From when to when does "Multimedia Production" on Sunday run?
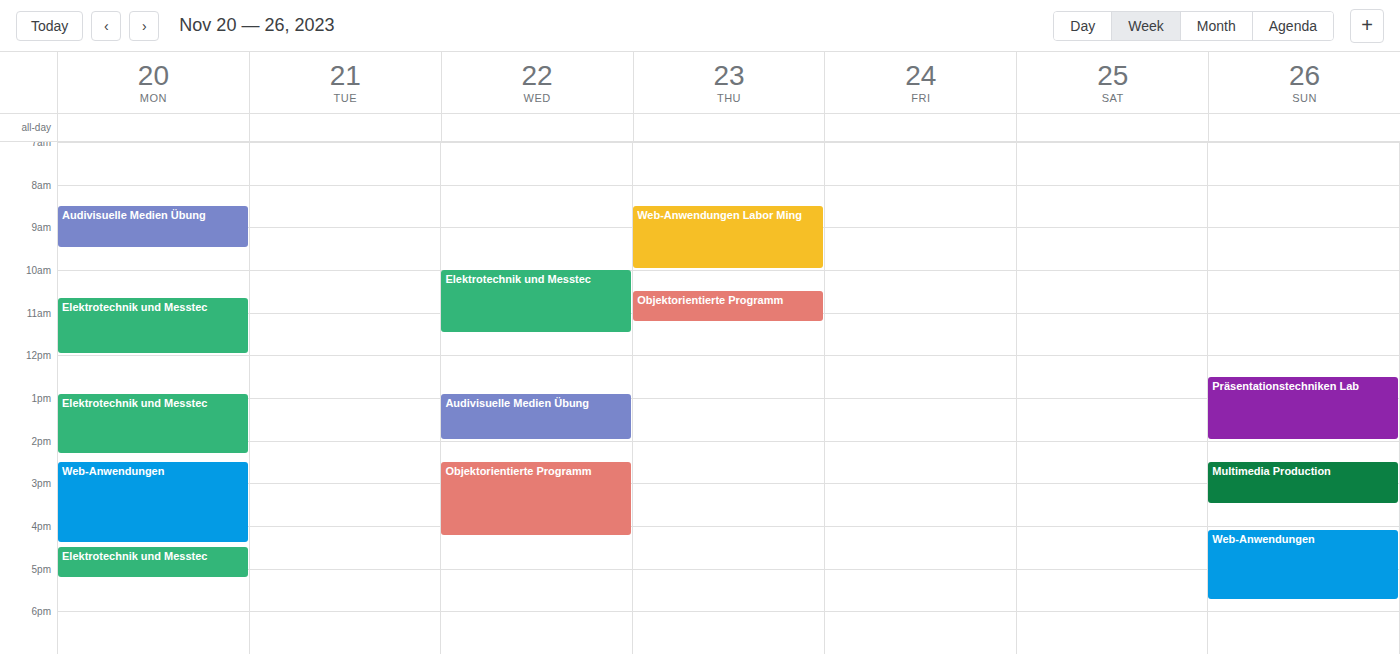
2:30 PM to 3:30 PM